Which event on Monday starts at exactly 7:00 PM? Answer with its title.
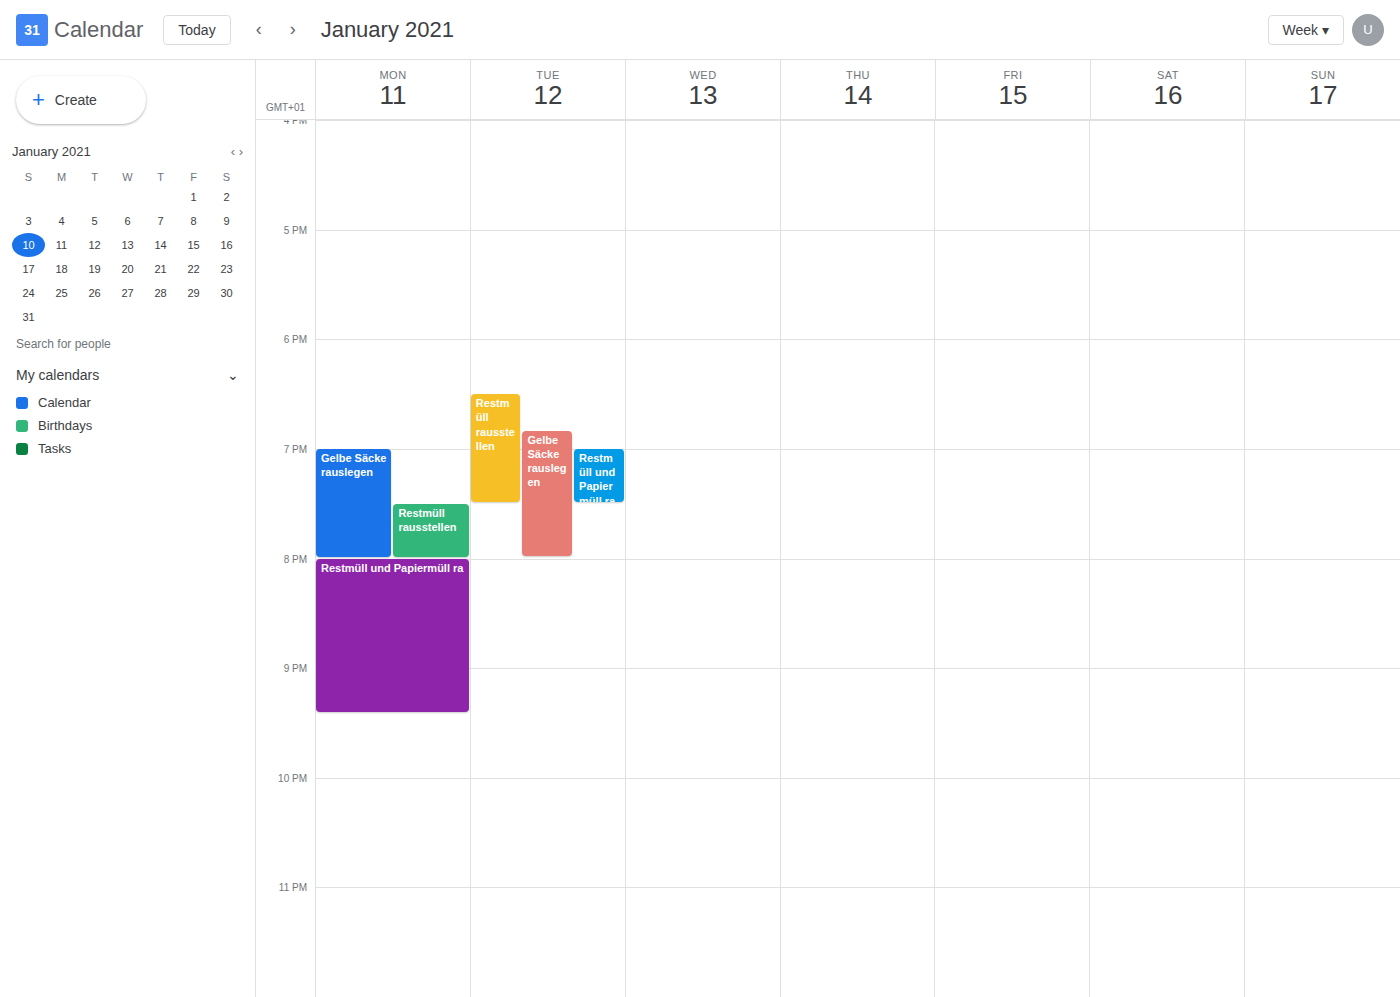
"Gelbe Säcke rauslegen"